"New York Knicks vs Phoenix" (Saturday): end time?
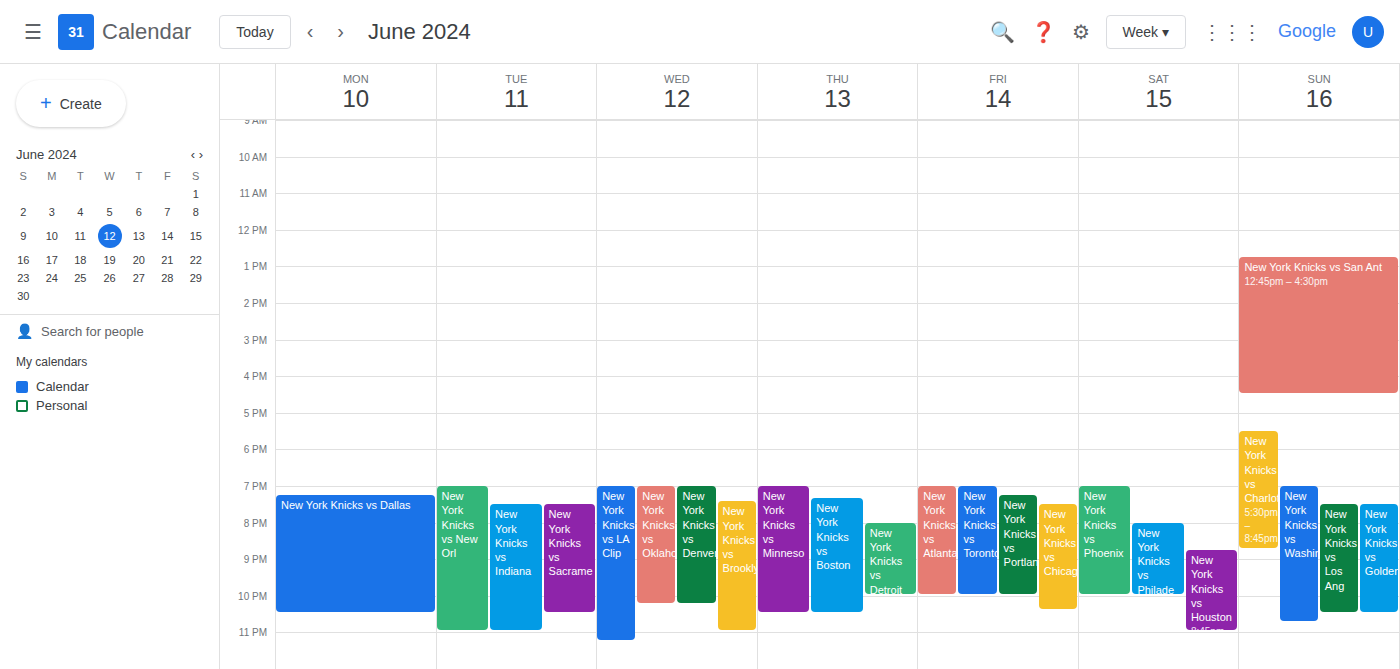
10:00 PM